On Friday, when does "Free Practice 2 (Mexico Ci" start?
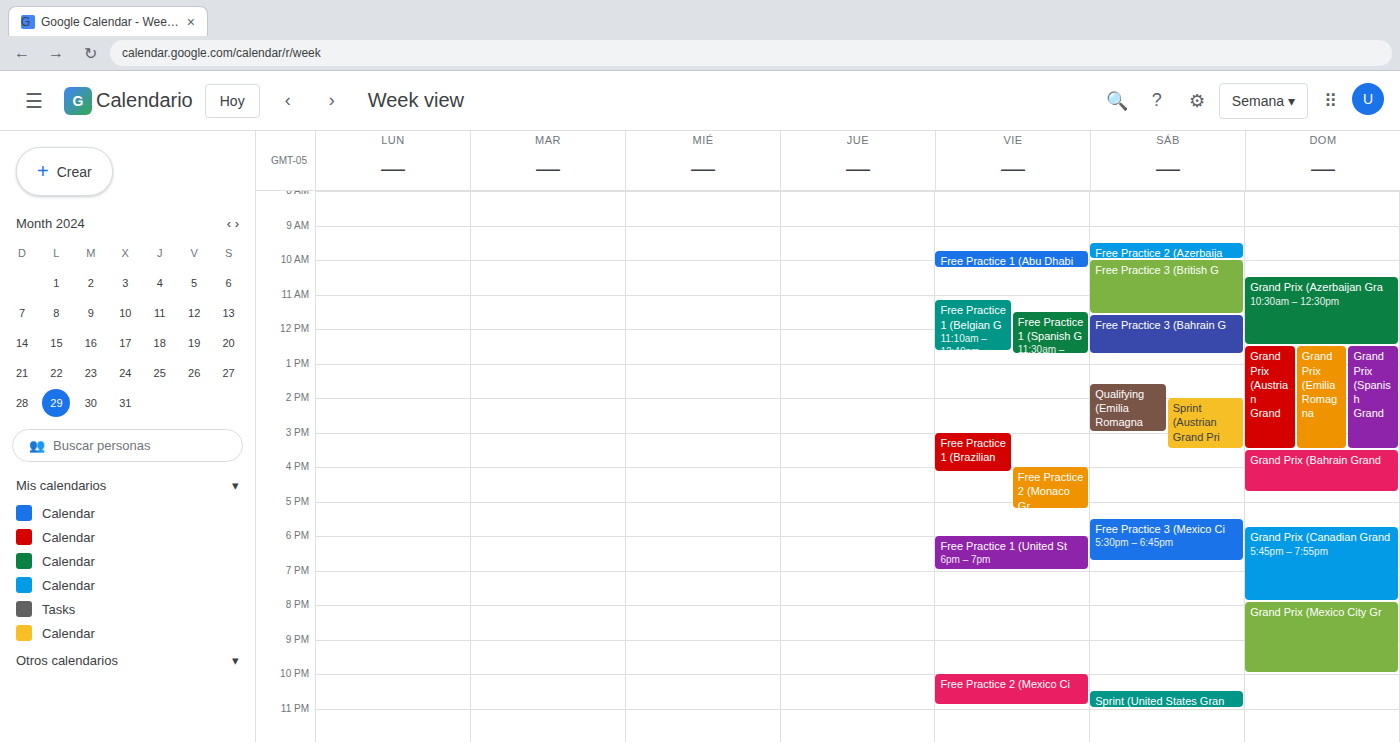
10:00 PM